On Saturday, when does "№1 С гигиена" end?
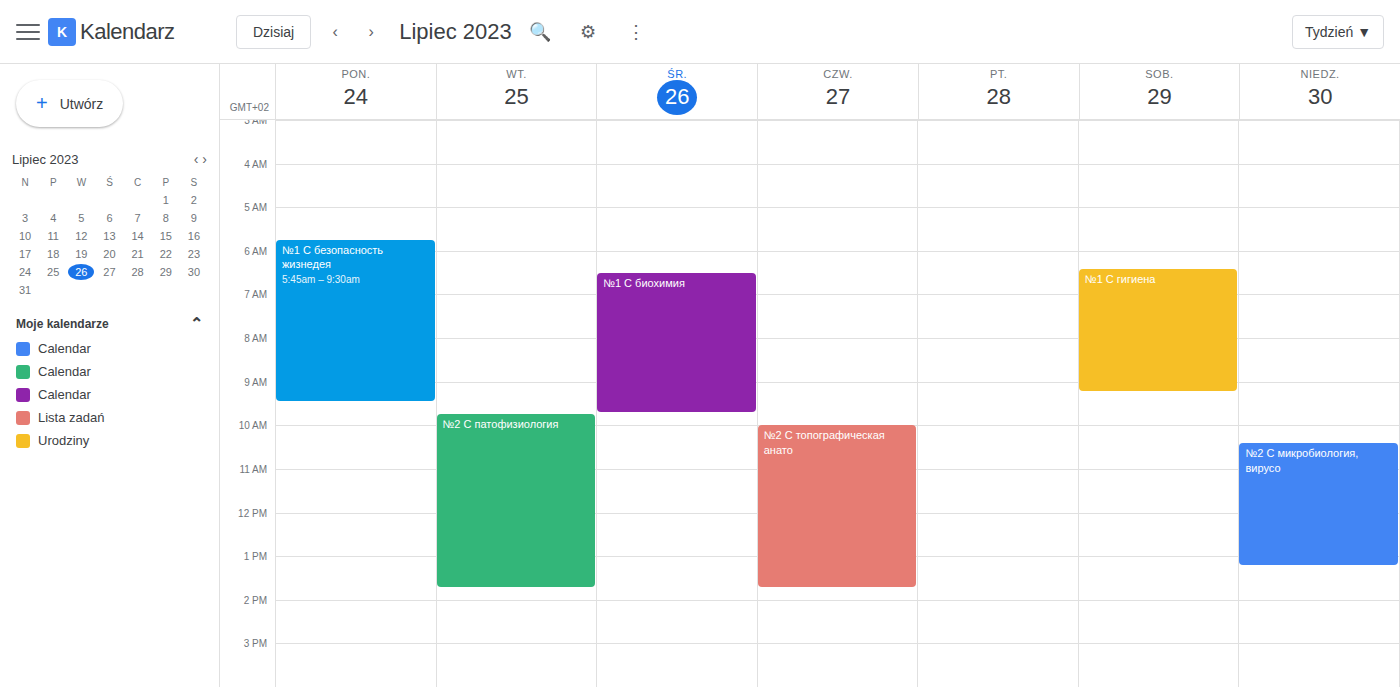
9:15 AM